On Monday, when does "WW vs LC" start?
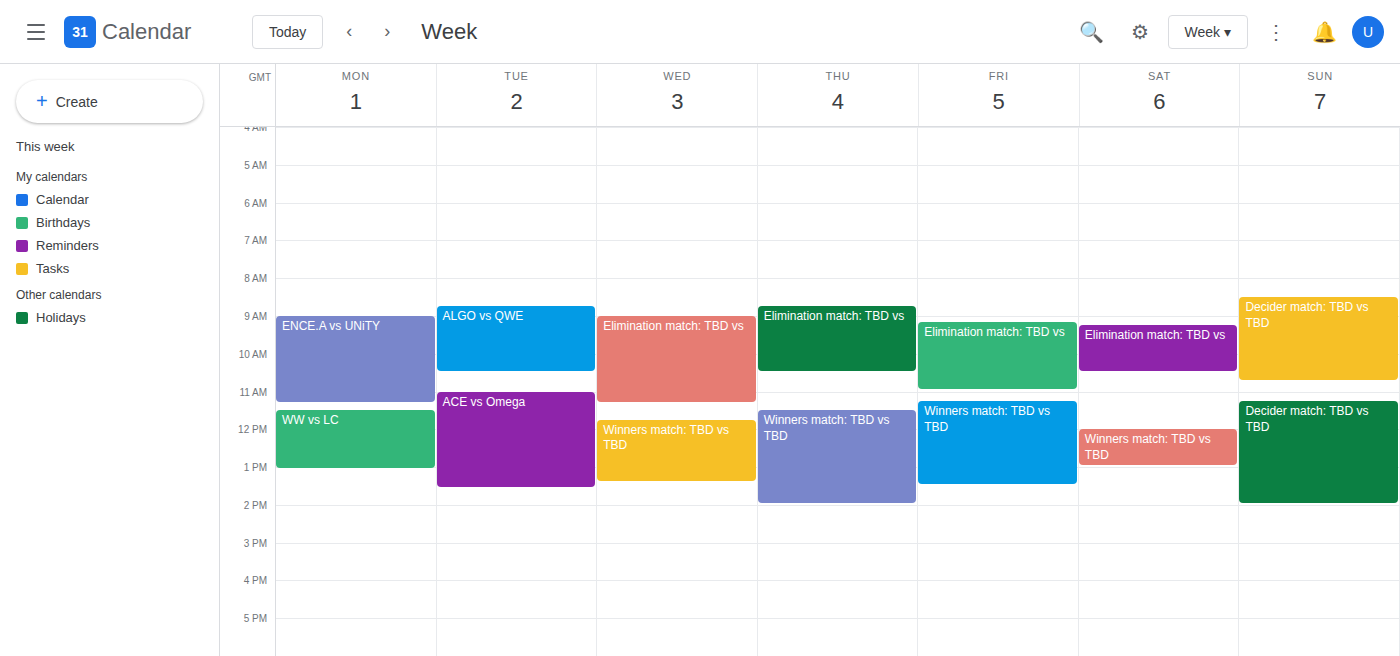
11:30 AM